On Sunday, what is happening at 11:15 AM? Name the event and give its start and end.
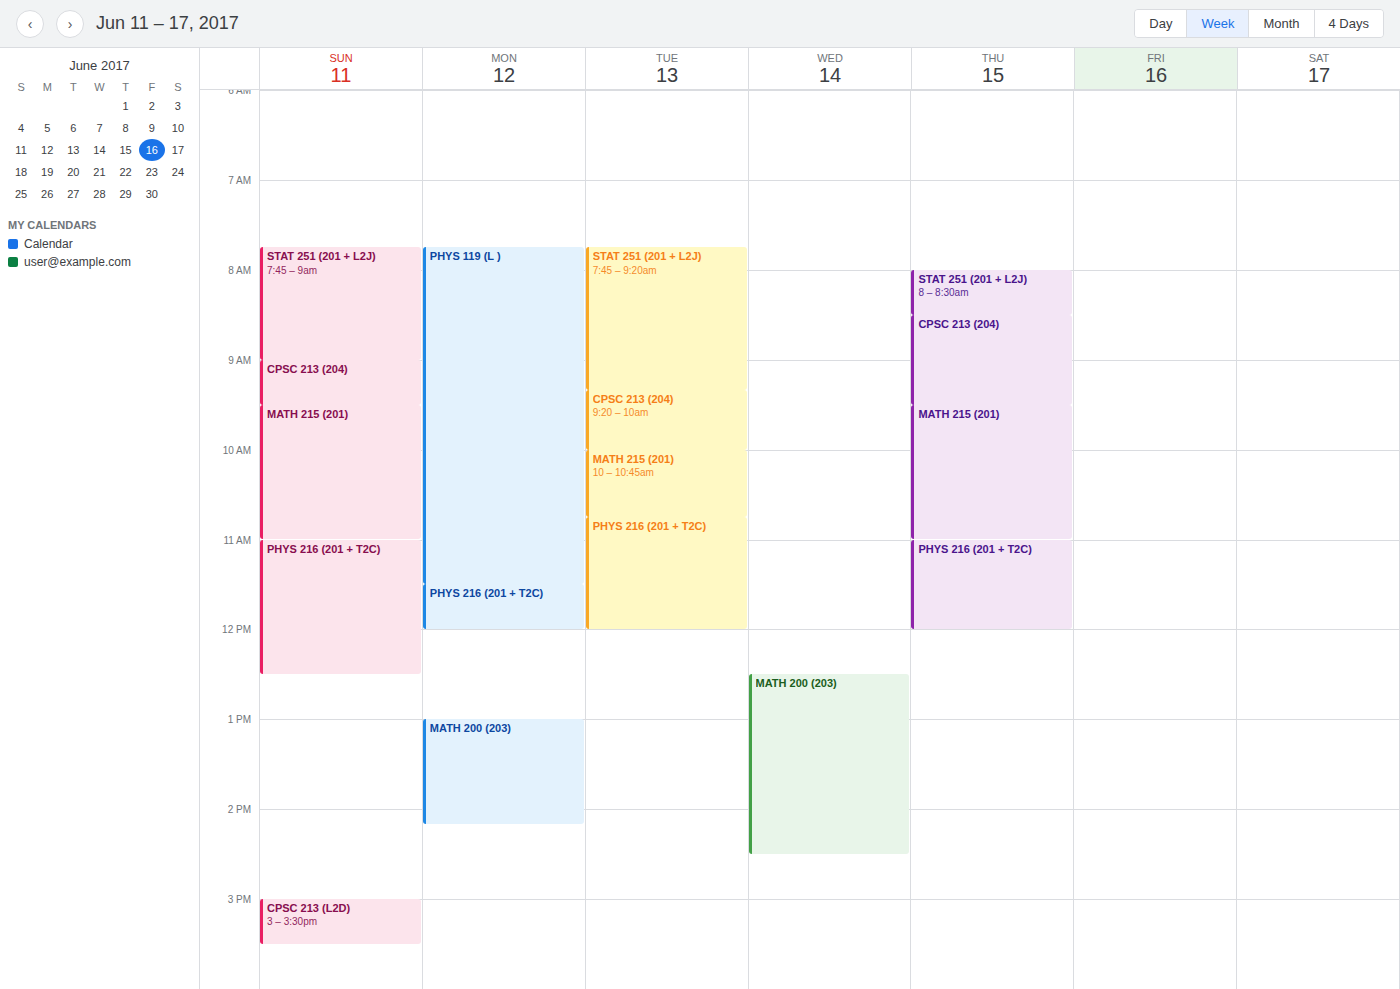
"PHYS 216 (201 + T2C)", 11:00 AM to 12:30 PM